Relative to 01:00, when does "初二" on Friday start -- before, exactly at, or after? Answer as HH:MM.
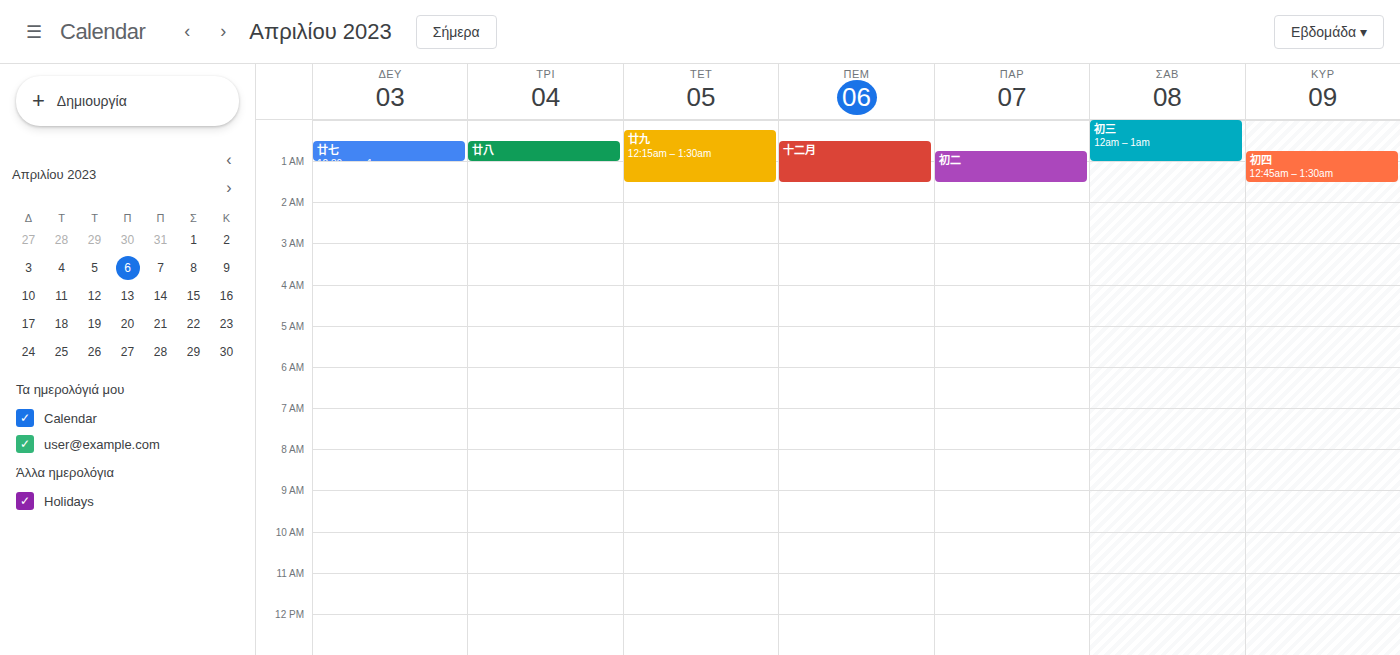
00:45 -- before 01:00, 15 minutes above the 01:00 line.